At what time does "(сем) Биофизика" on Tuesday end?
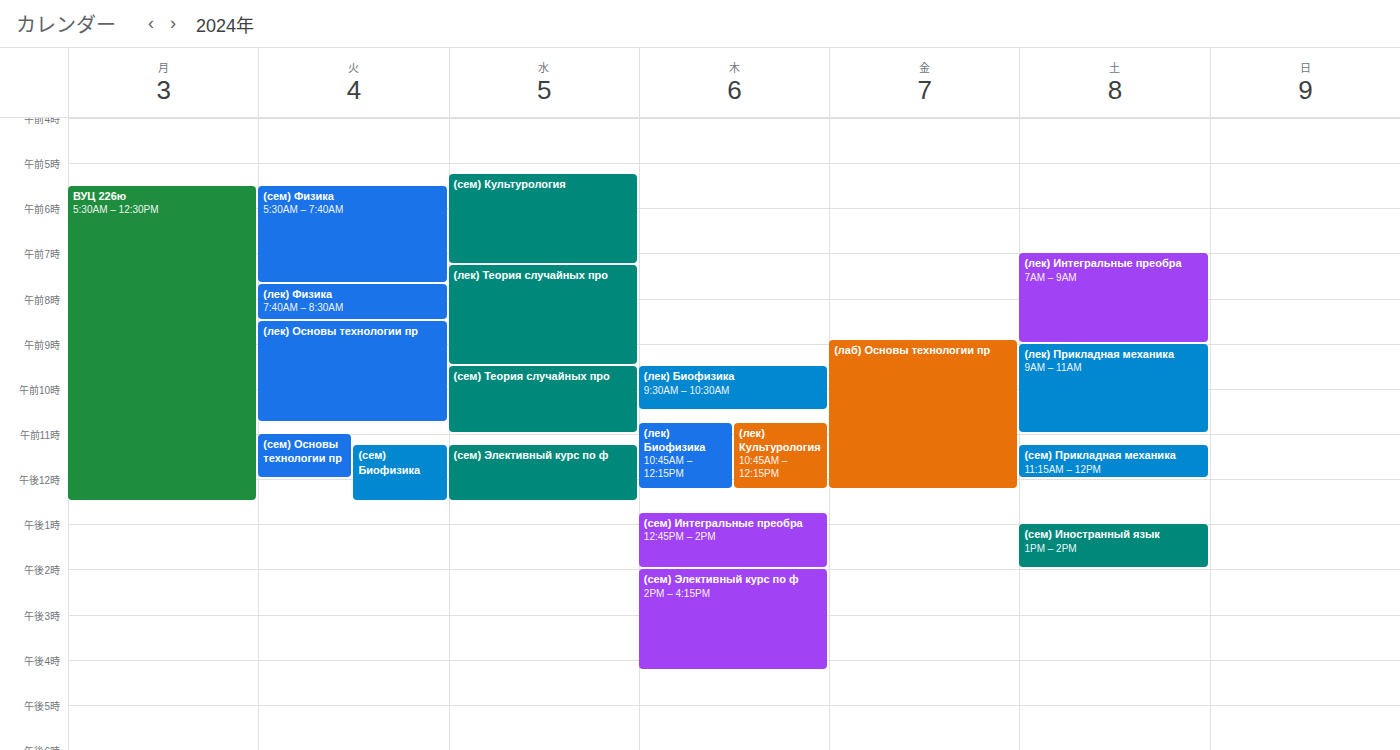
12:30